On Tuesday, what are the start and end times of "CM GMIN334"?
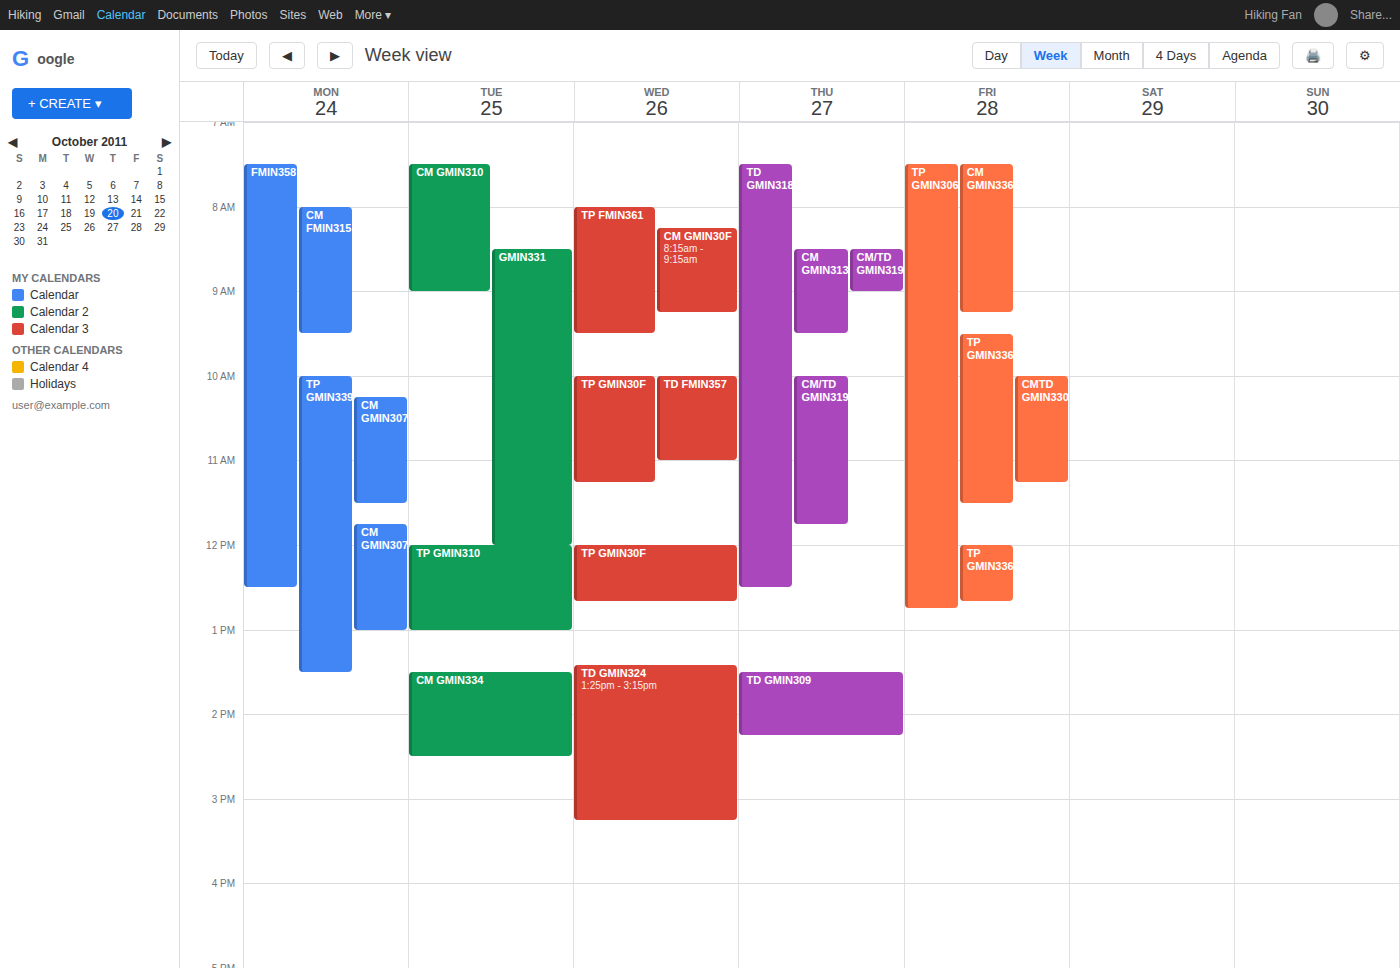
1:30 PM to 2:30 PM